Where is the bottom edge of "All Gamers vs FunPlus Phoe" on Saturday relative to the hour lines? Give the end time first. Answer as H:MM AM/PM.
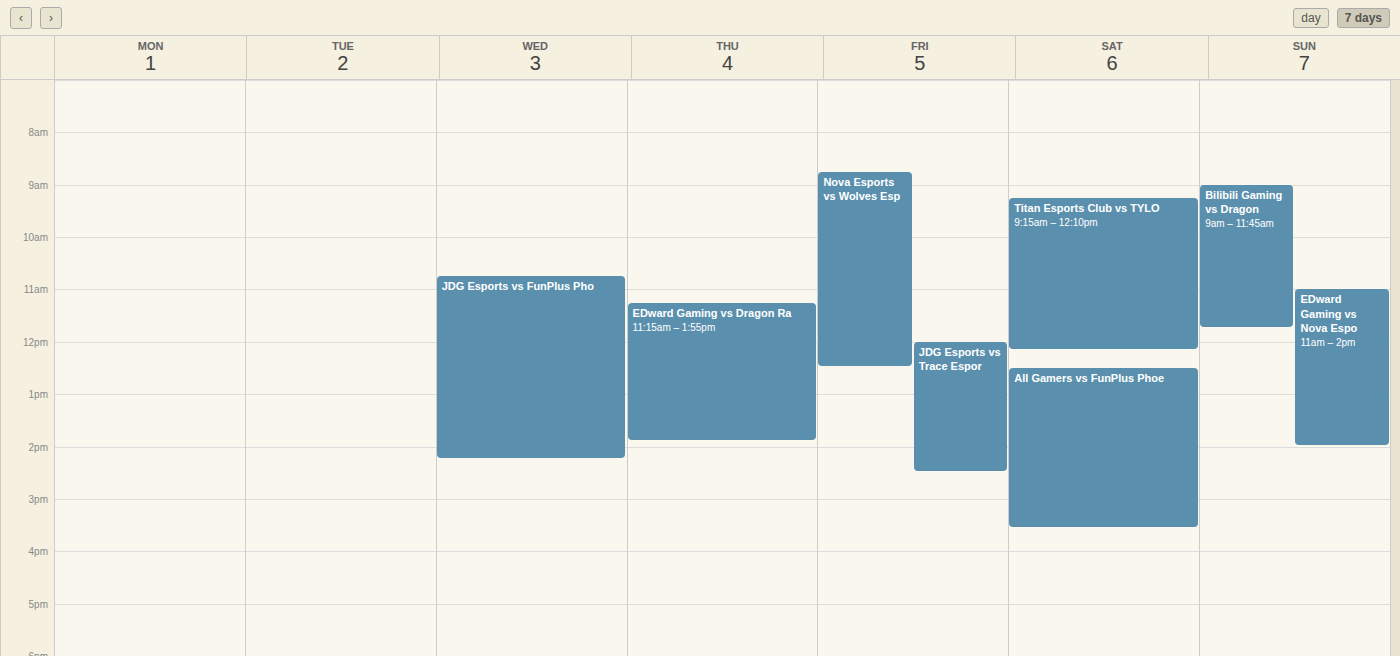
3:35 PM -- neither: 35 minutes below the 3 PM line and 25 minutes above the 4 PM line.